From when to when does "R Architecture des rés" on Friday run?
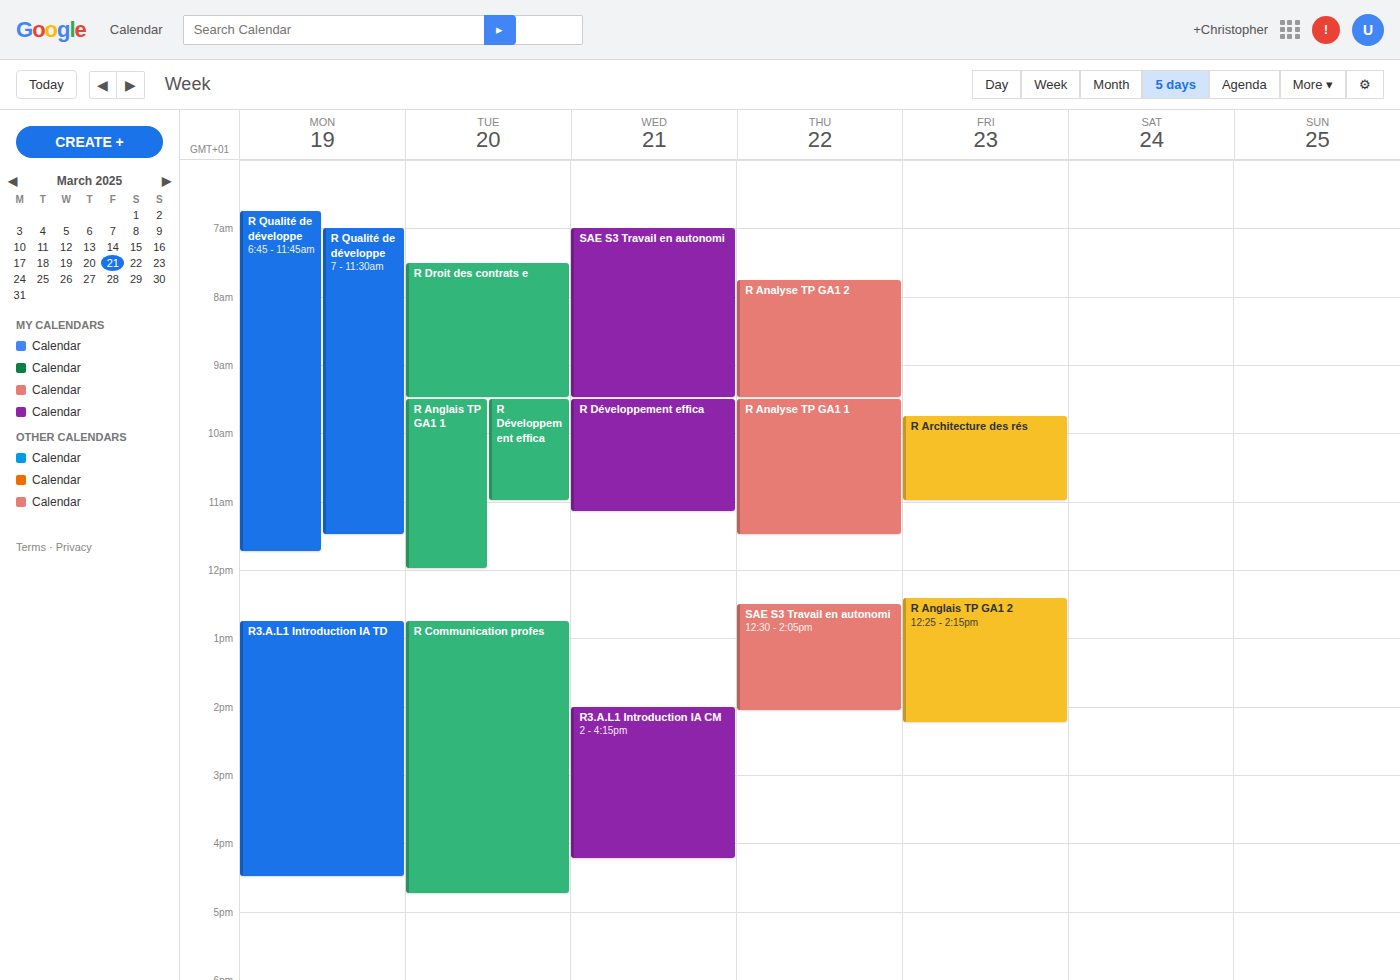
9:45 AM to 11:00 AM